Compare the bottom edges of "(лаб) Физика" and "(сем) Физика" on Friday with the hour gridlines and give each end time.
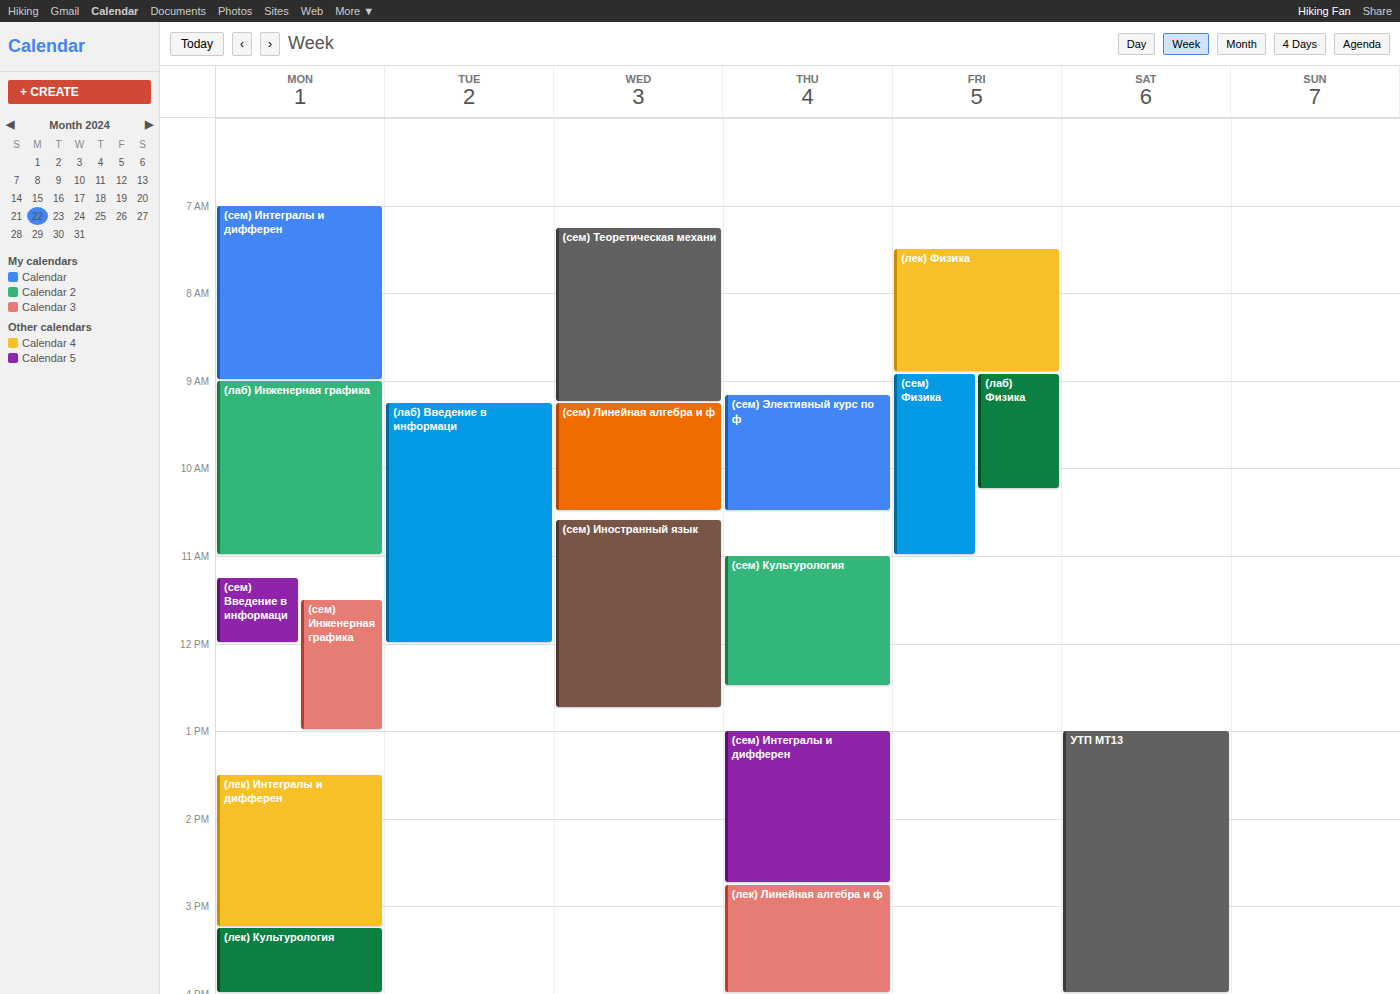
"(лаб) Физика": 10:15 AM, neither: a quarter of the way from the 10 AM line to the 11 AM line. "(сем) Физика": 11:00 AM, exactly on the 11 AM line.